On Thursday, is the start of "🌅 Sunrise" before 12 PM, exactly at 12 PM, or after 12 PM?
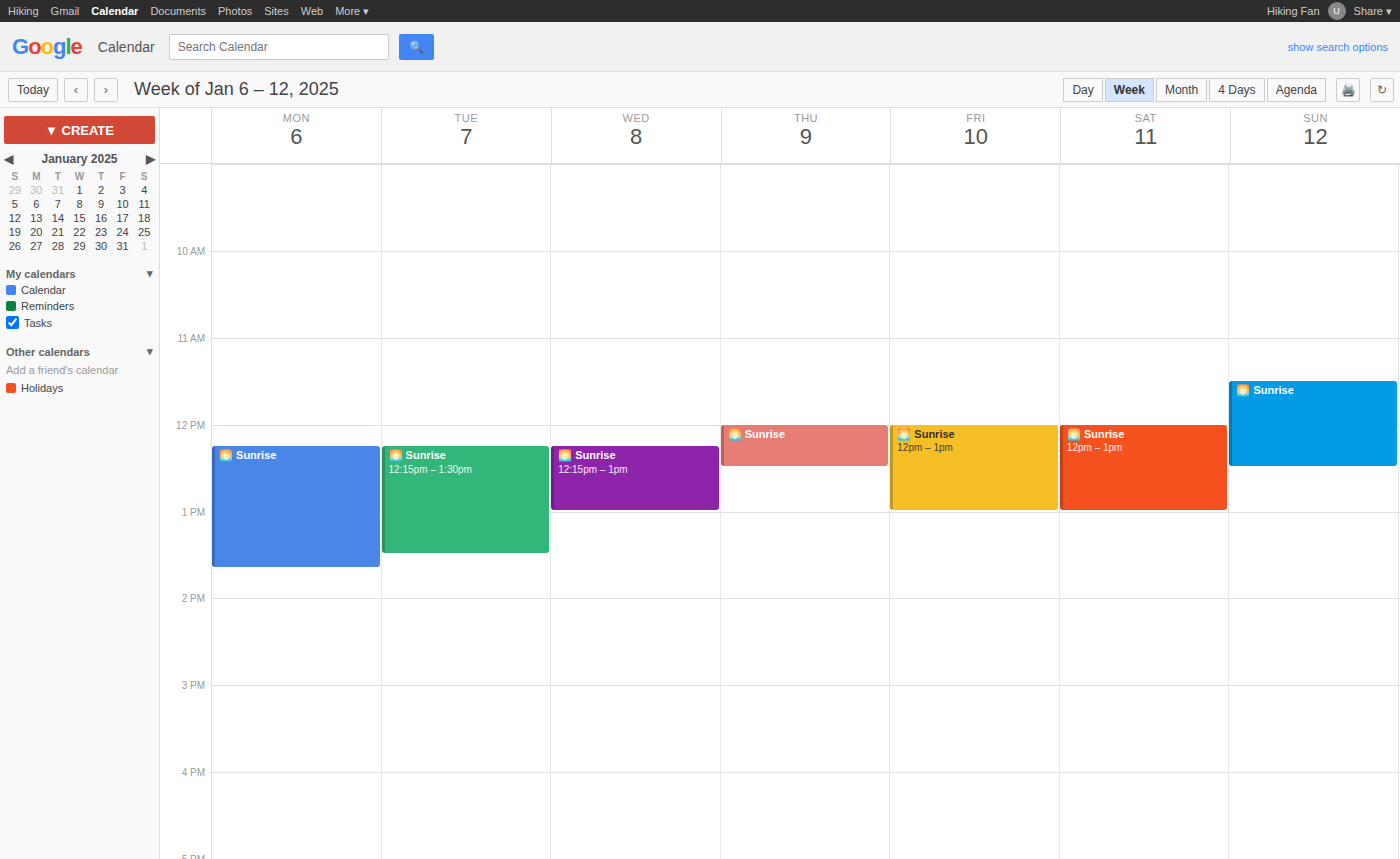
12:00 PM -- exactly at 12 PM, on the 12 PM line.